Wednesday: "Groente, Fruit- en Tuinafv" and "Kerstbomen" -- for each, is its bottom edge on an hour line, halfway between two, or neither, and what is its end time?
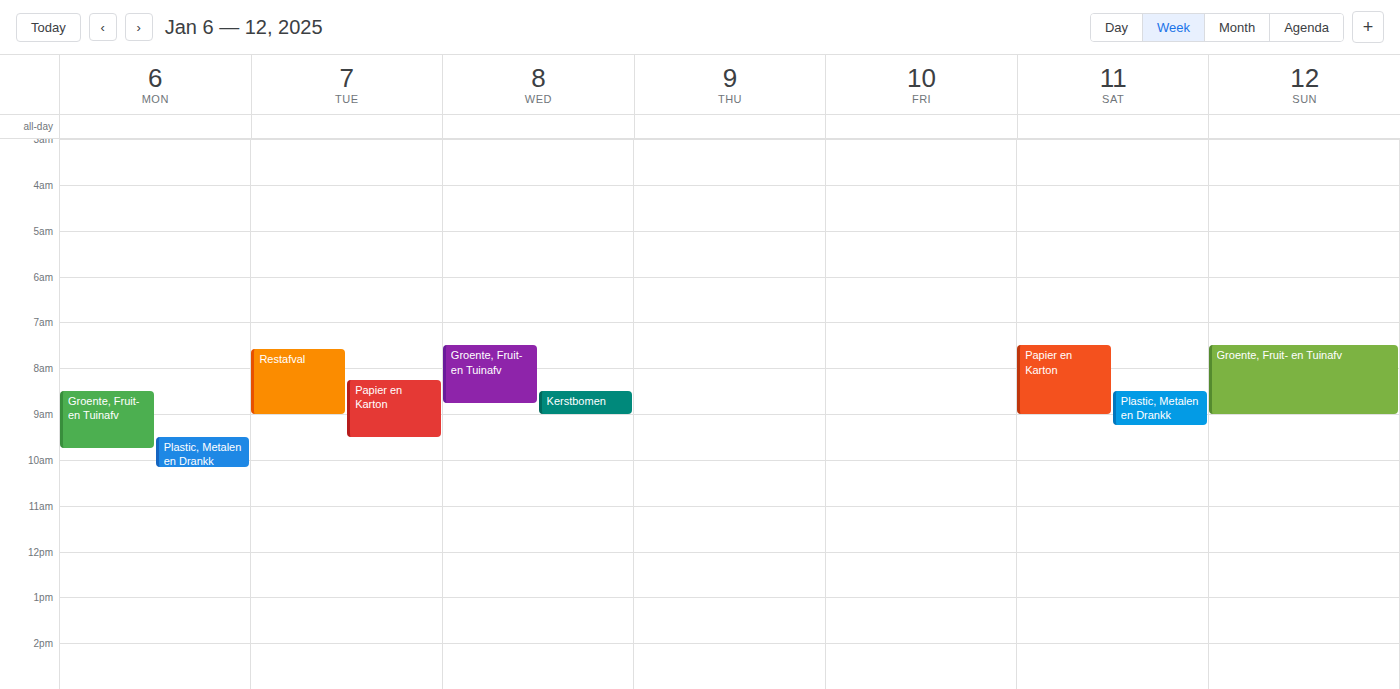
"Groente, Fruit- en Tuinafv": 8:45 AM, neither: three quarters of the way from the 8 AM line to the 9 AM line. "Kerstbomen": 9:00 AM, exactly on the 9 AM line.